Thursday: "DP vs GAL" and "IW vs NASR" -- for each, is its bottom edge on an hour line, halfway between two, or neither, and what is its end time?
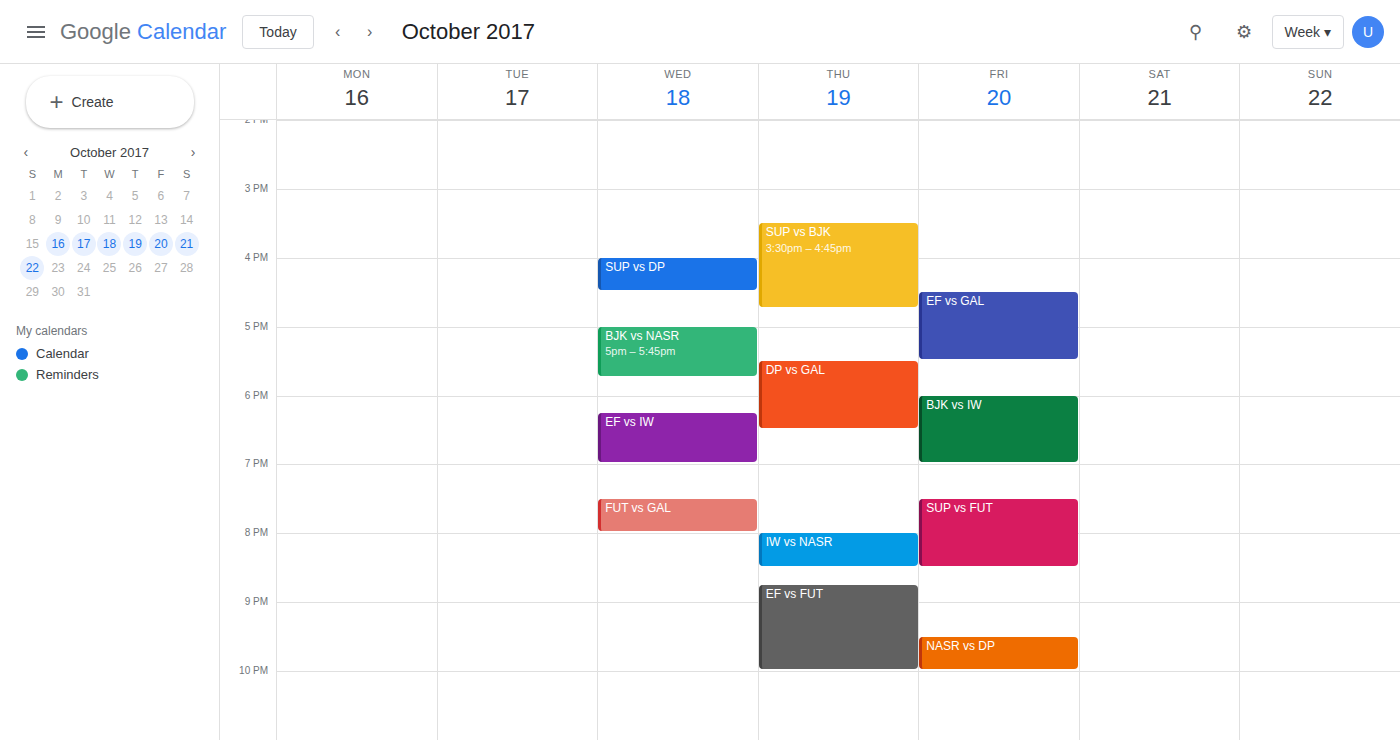
"DP vs GAL": 6:30 PM, halfway between the 6 PM and 7 PM lines. "IW vs NASR": 8:30 PM, halfway between the 8 PM and 9 PM lines.